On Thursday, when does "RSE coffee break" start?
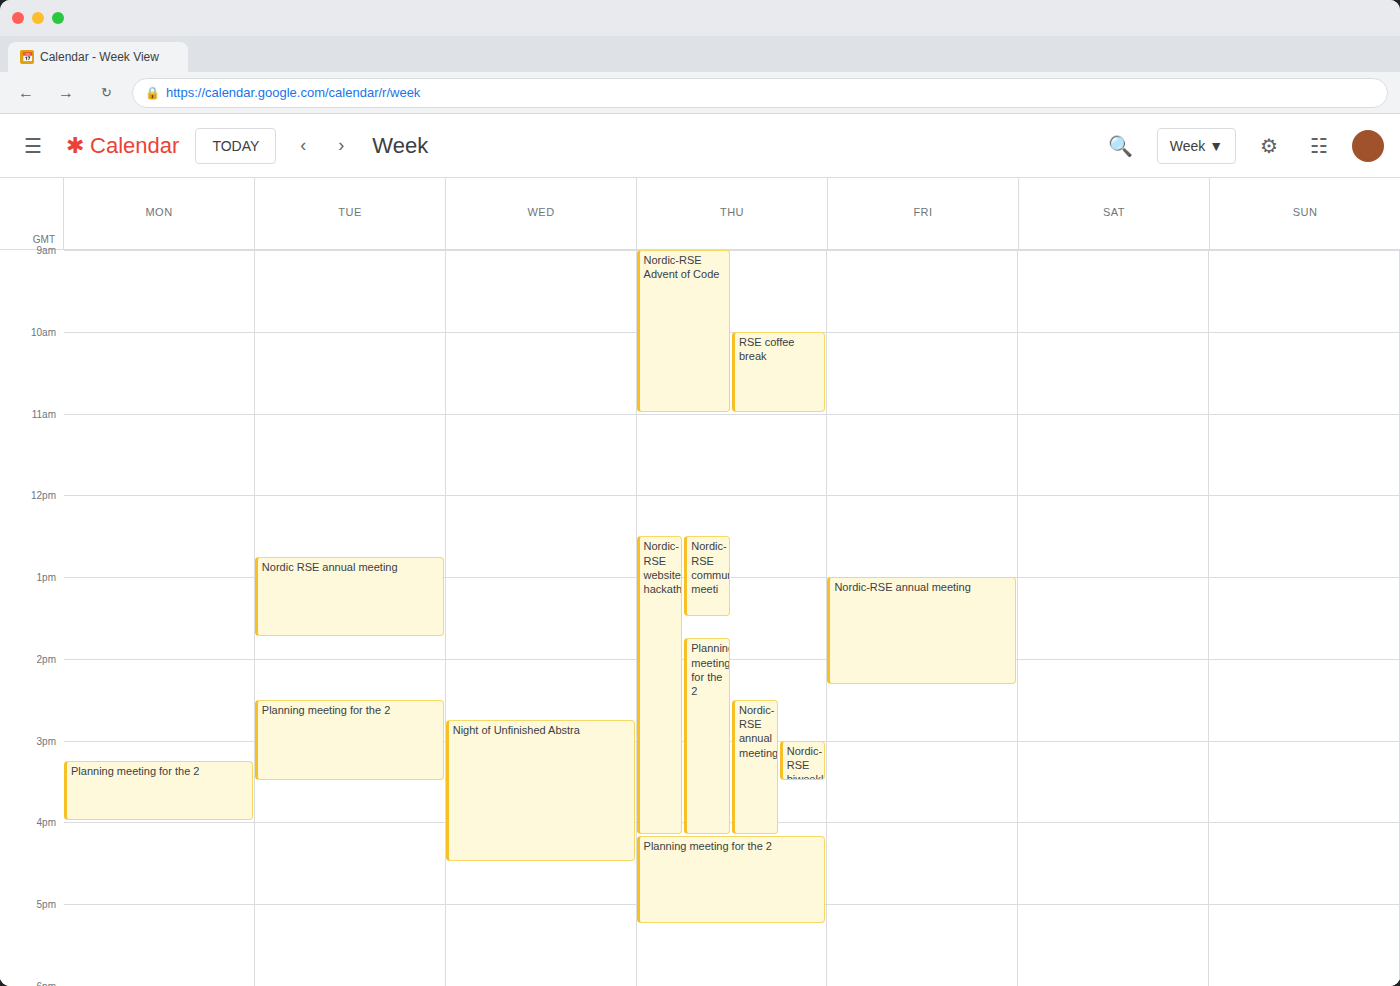
10:00 AM